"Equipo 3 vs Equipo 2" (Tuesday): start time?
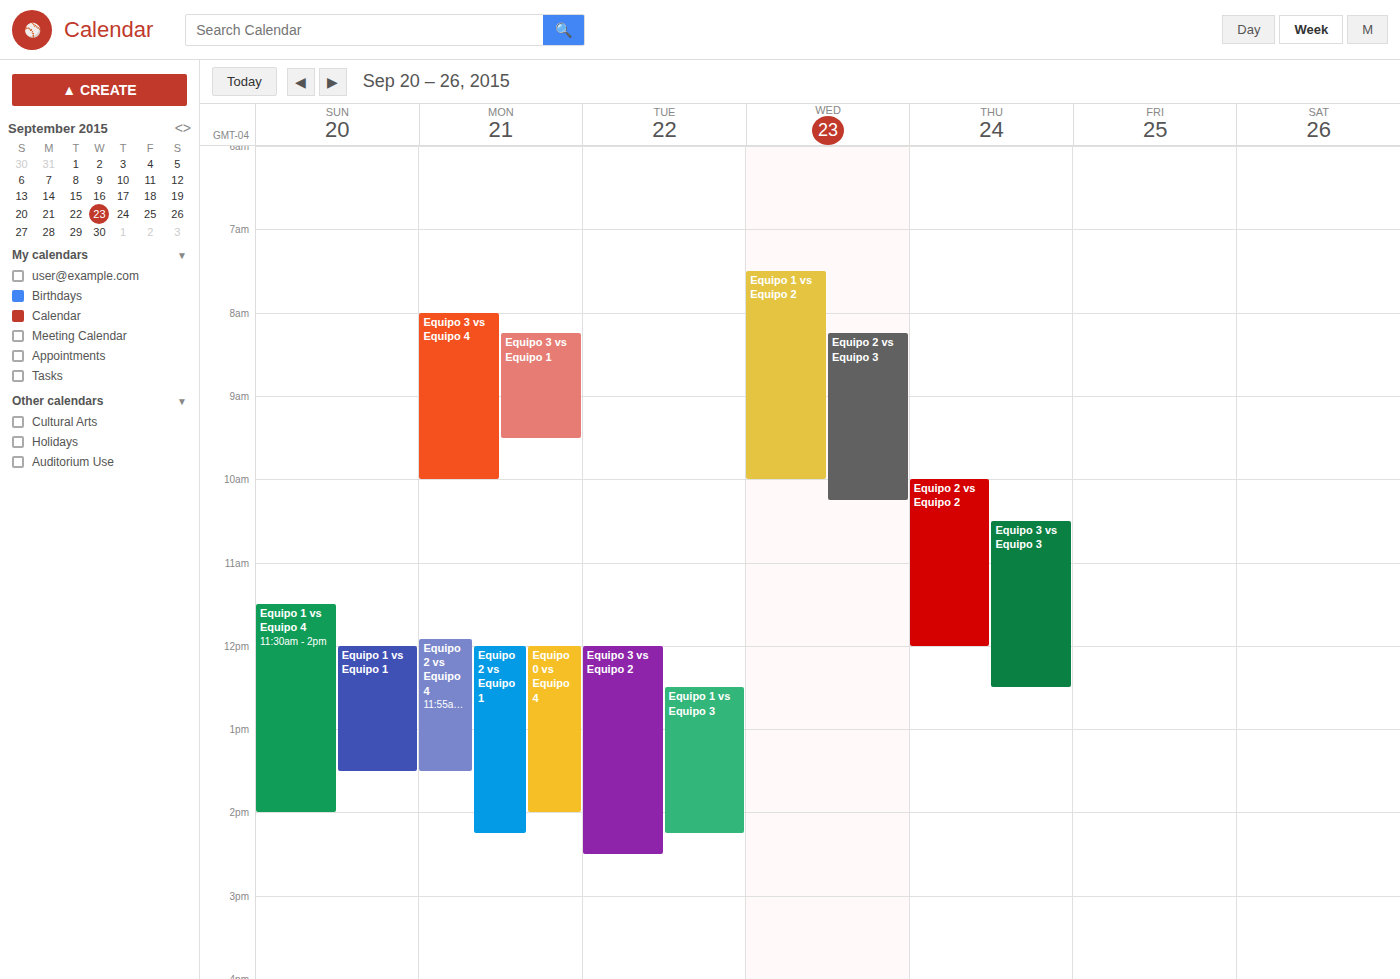
12:00